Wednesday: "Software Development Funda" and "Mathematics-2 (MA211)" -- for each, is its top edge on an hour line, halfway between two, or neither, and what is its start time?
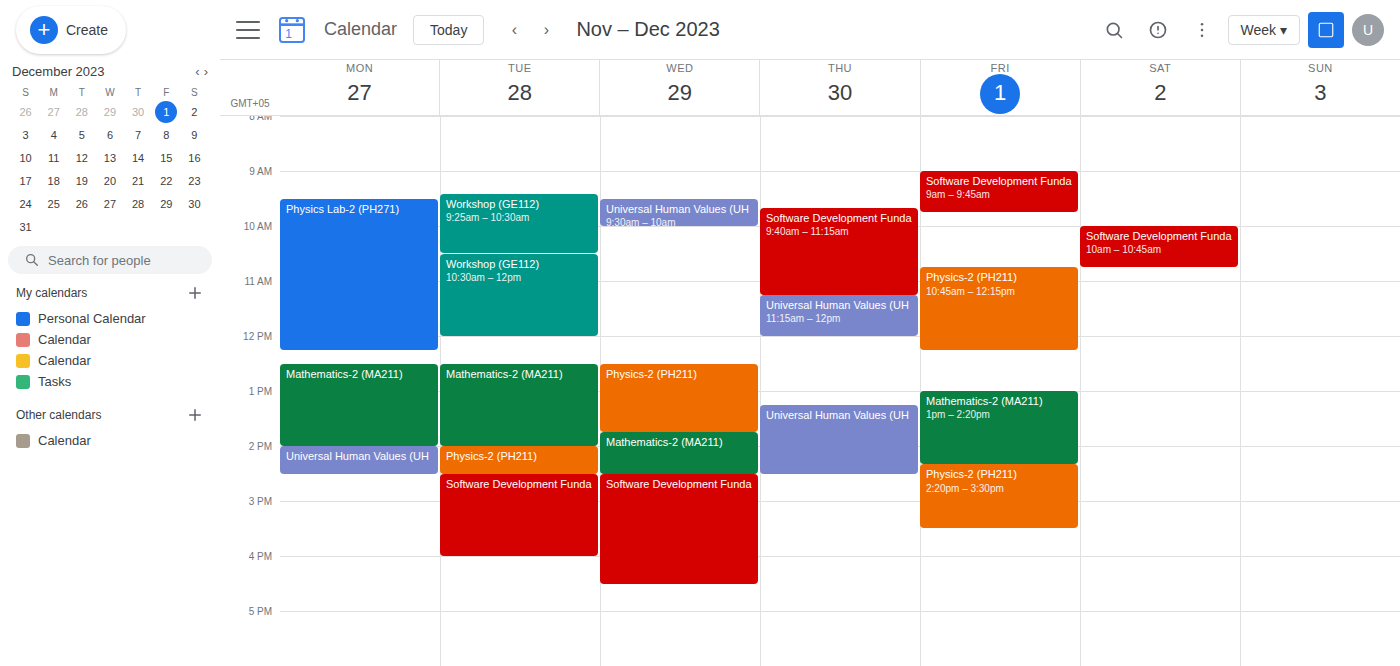
"Software Development Funda": 2:30 PM, halfway between the 2 PM and 3 PM lines. "Mathematics-2 (MA211)": 1:45 PM, neither: three quarters of the way from the 1 PM line to the 2 PM line.